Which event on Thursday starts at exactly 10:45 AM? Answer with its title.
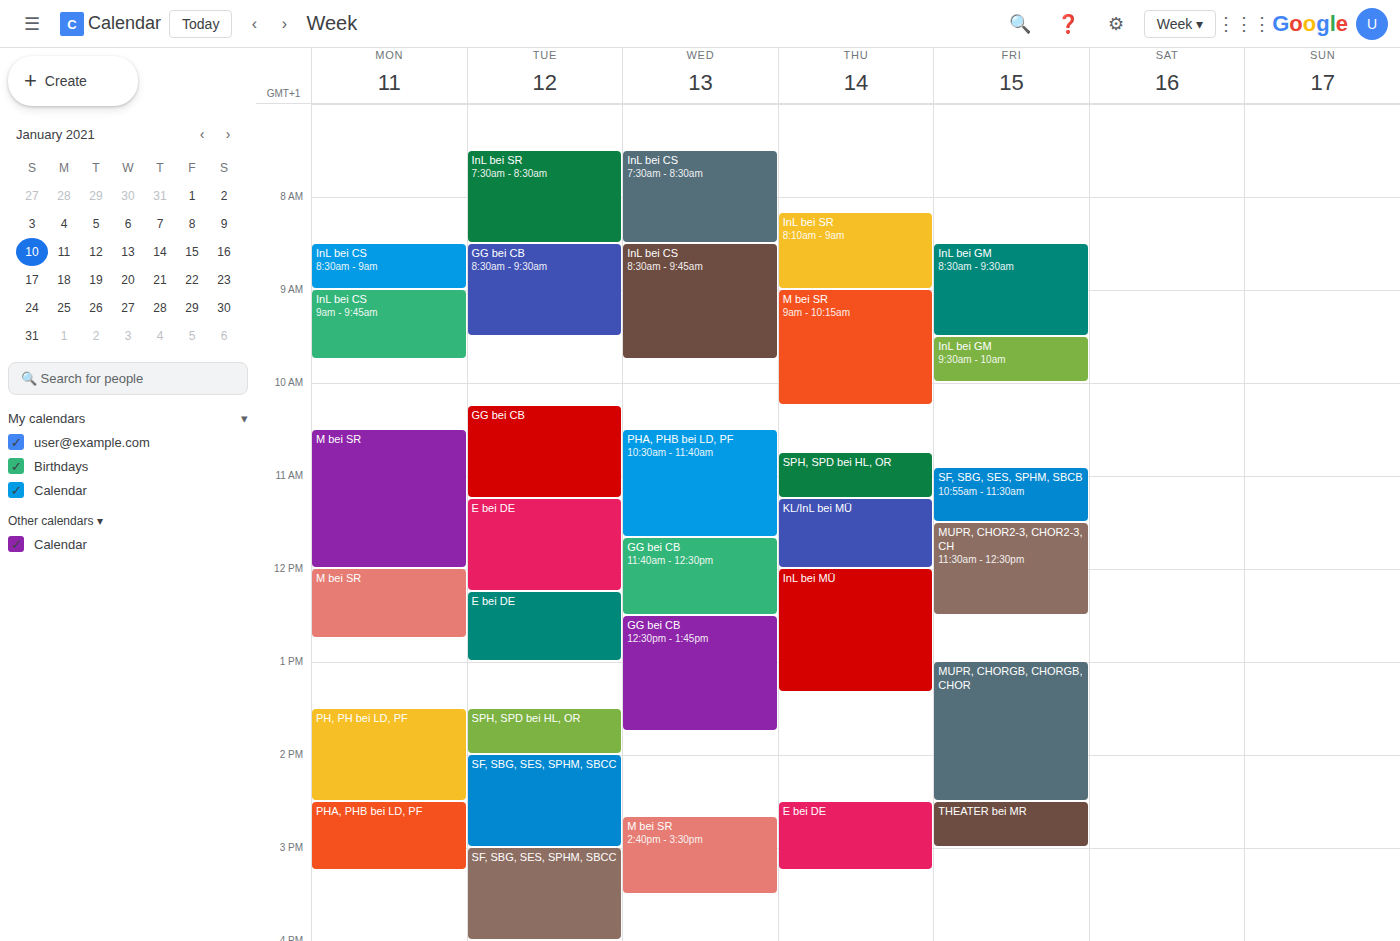
"SPH, SPD bei HL, OR"